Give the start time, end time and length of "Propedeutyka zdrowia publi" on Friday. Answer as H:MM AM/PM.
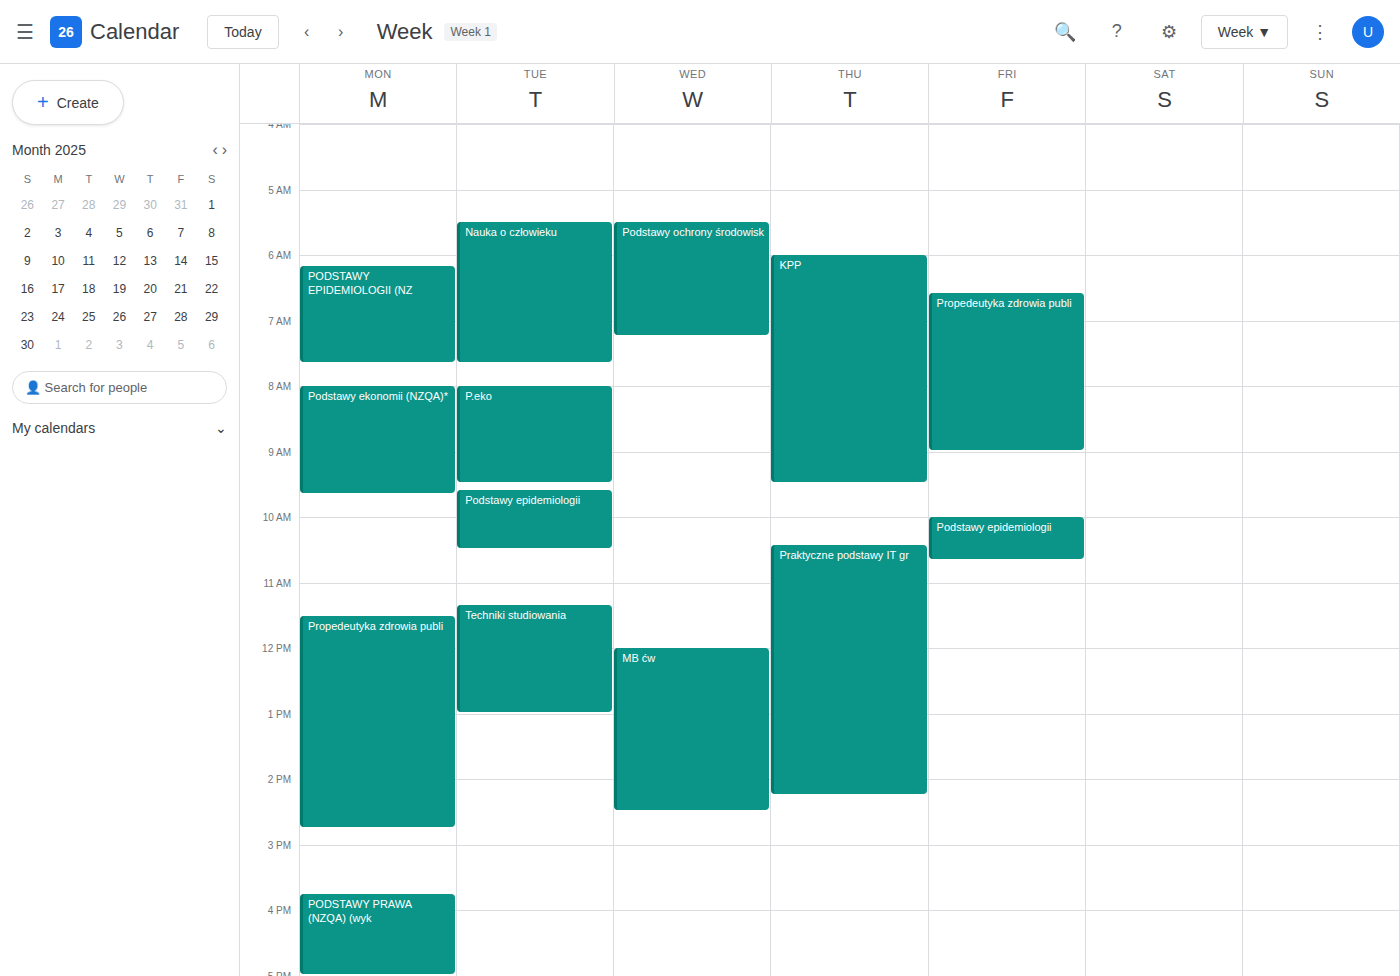
6:35 AM to 9:00 AM, 2 hours 25 minutes